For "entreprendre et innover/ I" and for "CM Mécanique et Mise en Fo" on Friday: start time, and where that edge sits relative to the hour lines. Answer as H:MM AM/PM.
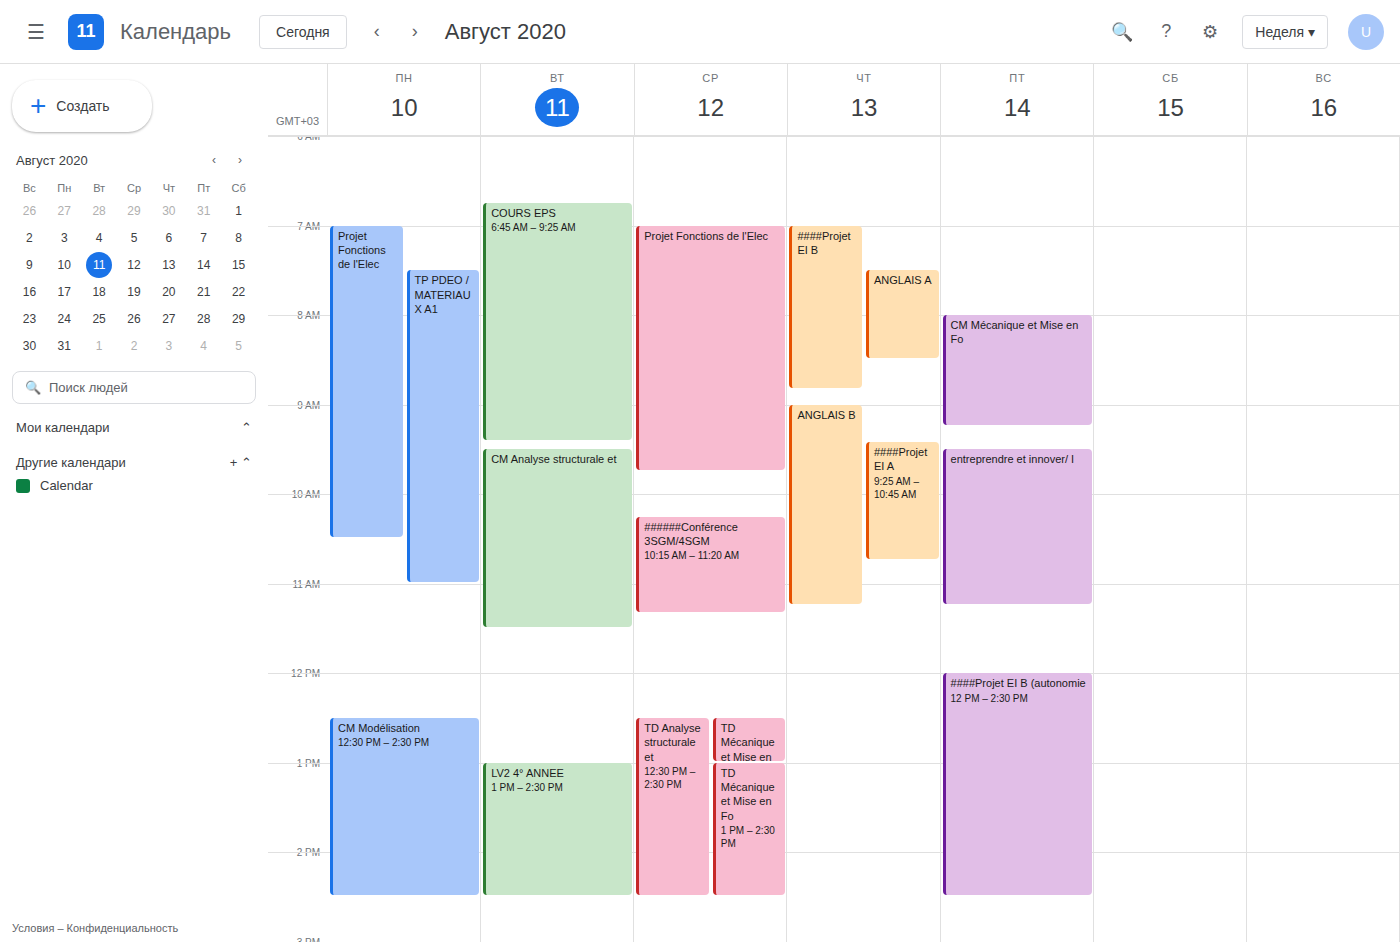
"entreprendre et innover/ I": 9:30 AM, halfway between the 9 AM and 10 AM lines. "CM Mécanique et Mise en Fo": 8:00 AM, exactly on the 8 AM line.